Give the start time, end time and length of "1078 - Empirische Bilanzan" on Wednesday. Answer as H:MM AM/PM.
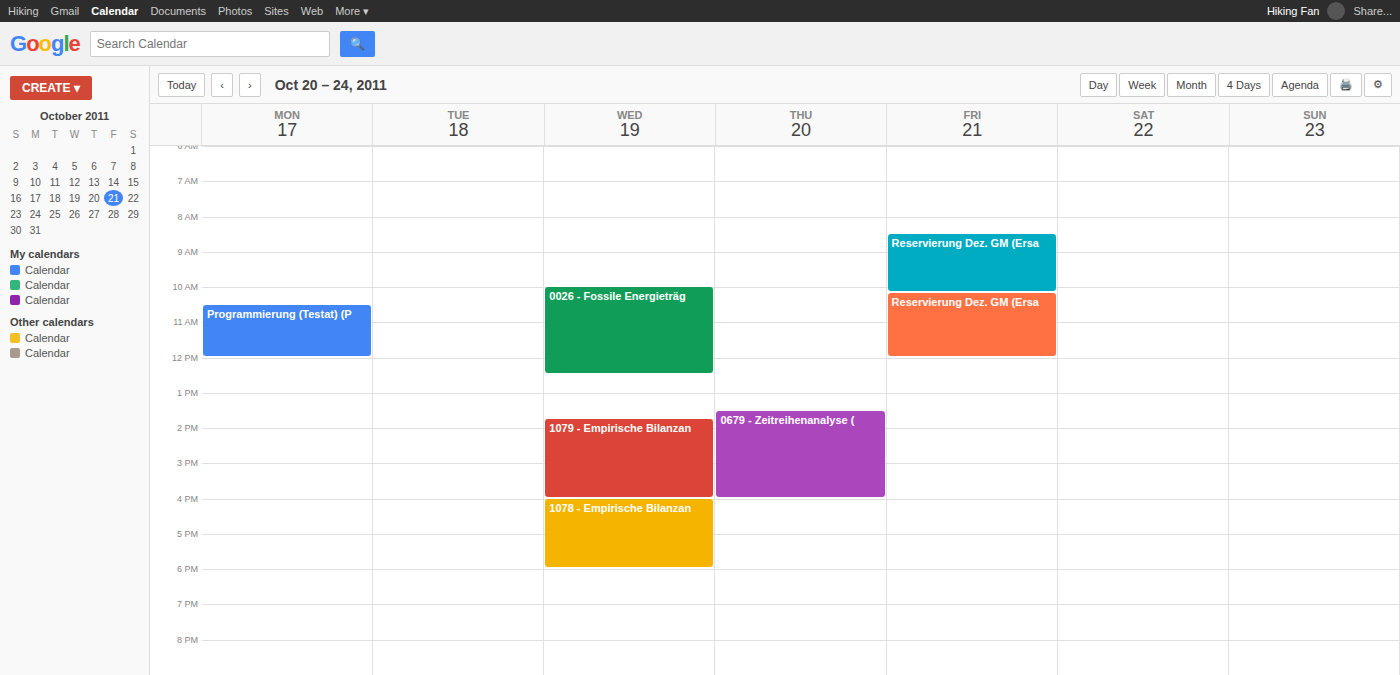
4:00 PM to 6:00 PM, 2 hours